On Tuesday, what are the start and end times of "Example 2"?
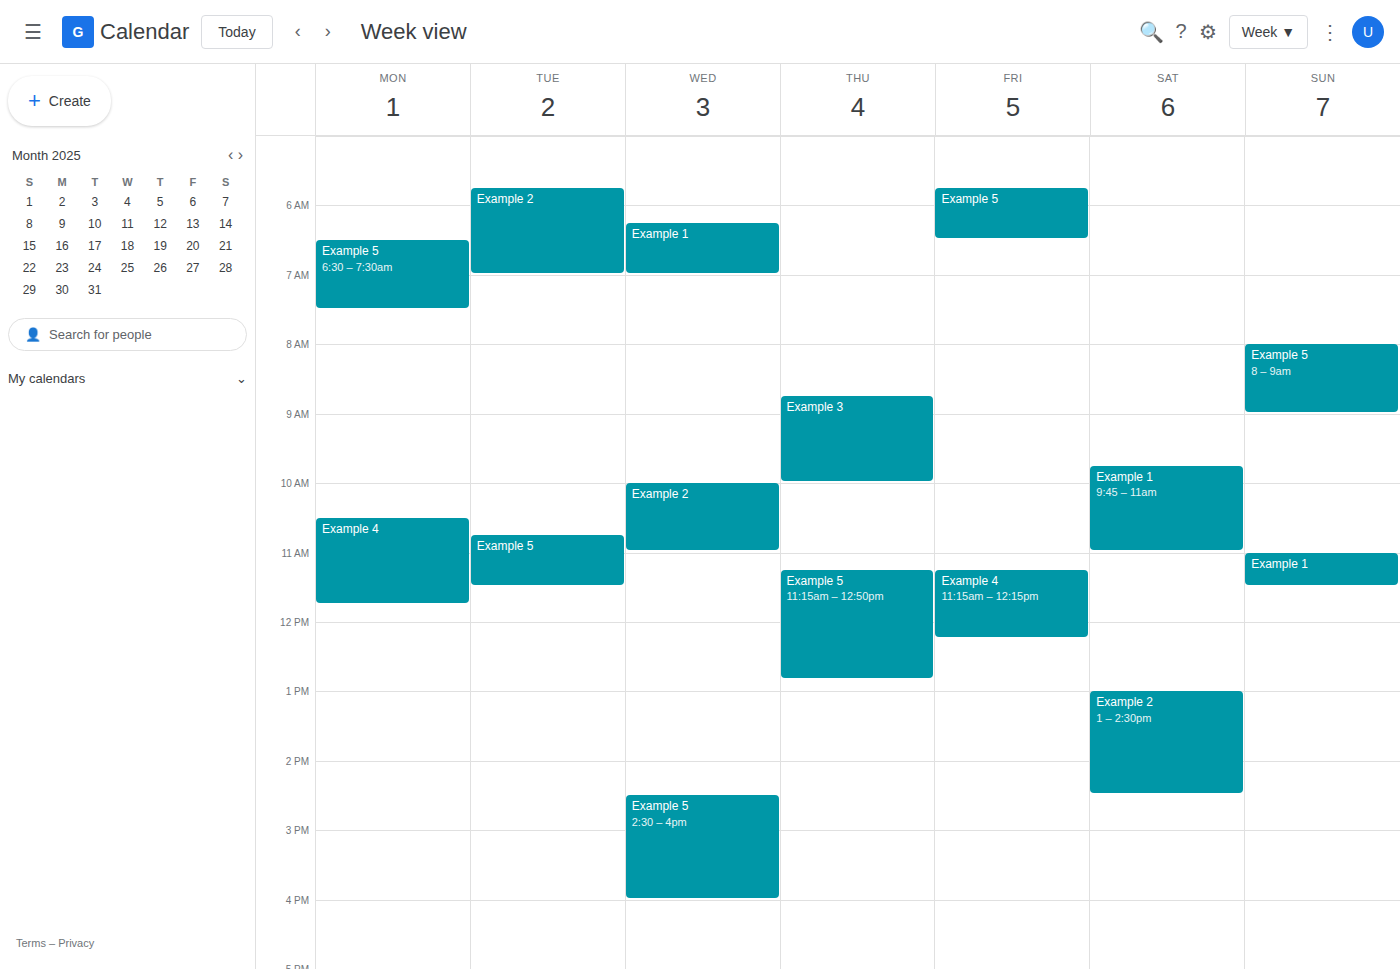
5:45 AM to 7:00 AM